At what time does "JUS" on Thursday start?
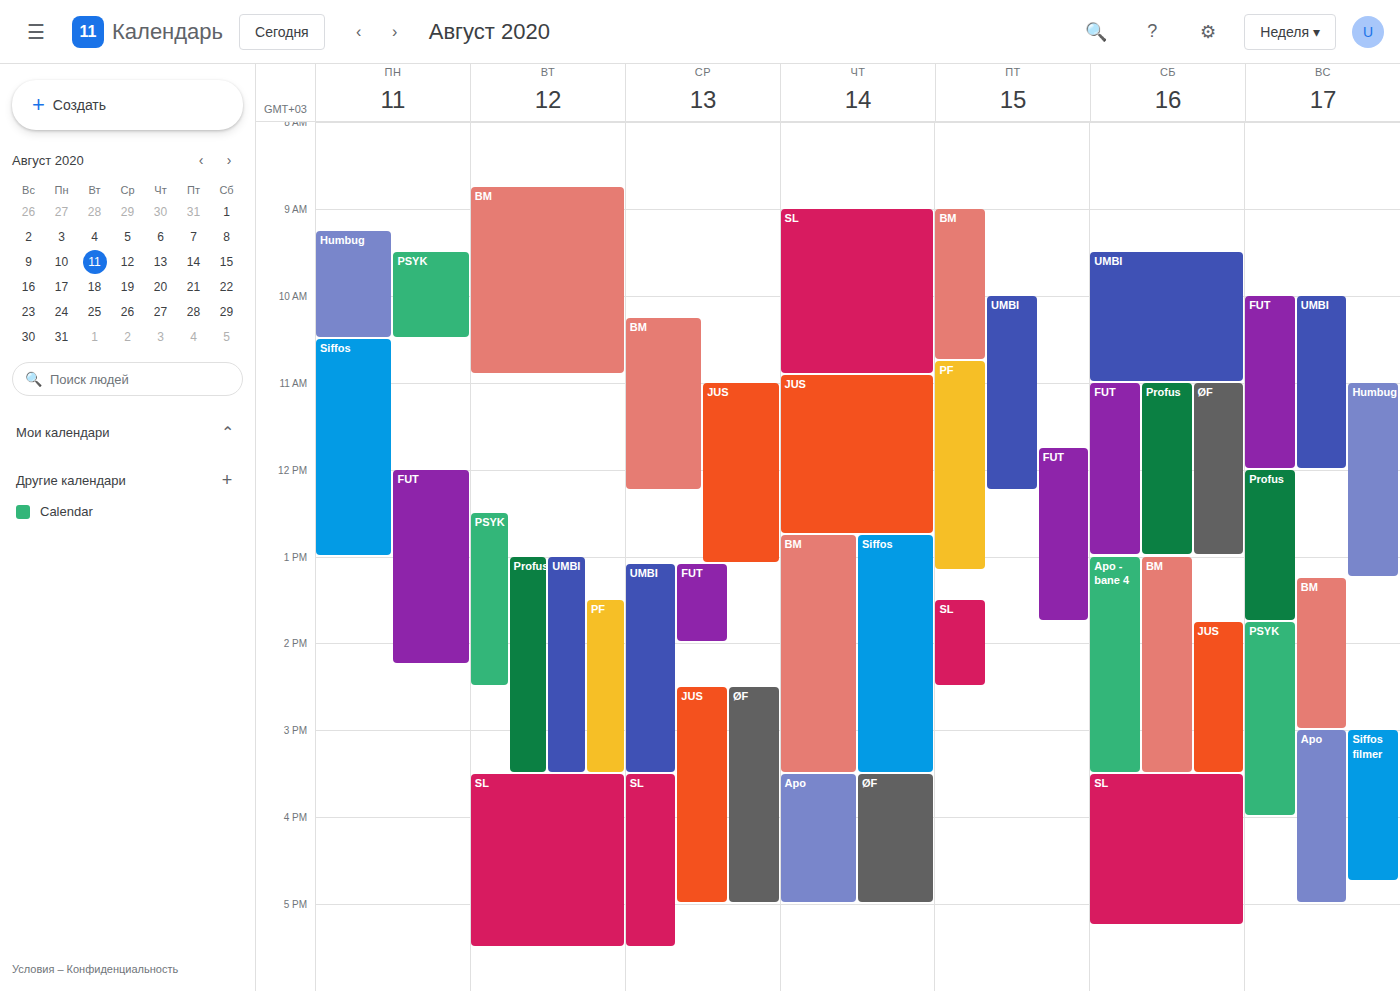
10:55 AM